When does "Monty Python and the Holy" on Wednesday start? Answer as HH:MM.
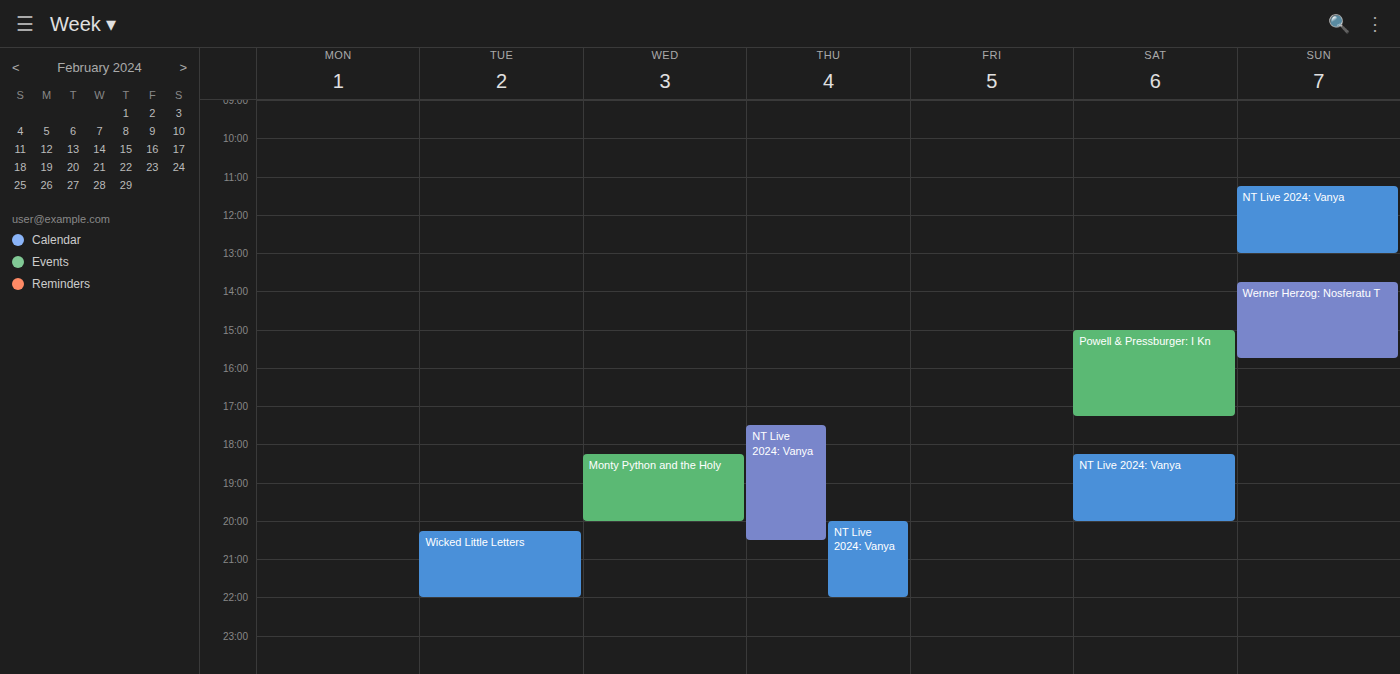
18:15